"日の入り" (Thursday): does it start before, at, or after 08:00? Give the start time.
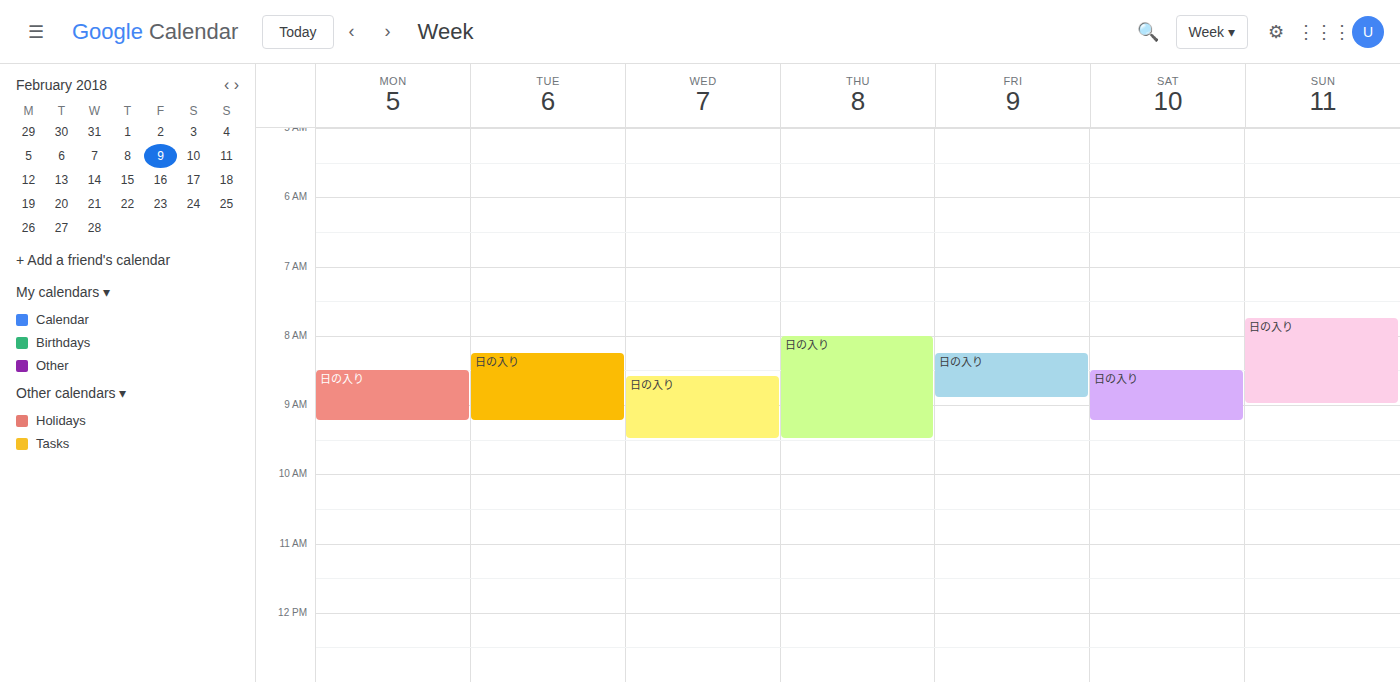
08:00 -- exactly at 08:00, on the 08:00 line.